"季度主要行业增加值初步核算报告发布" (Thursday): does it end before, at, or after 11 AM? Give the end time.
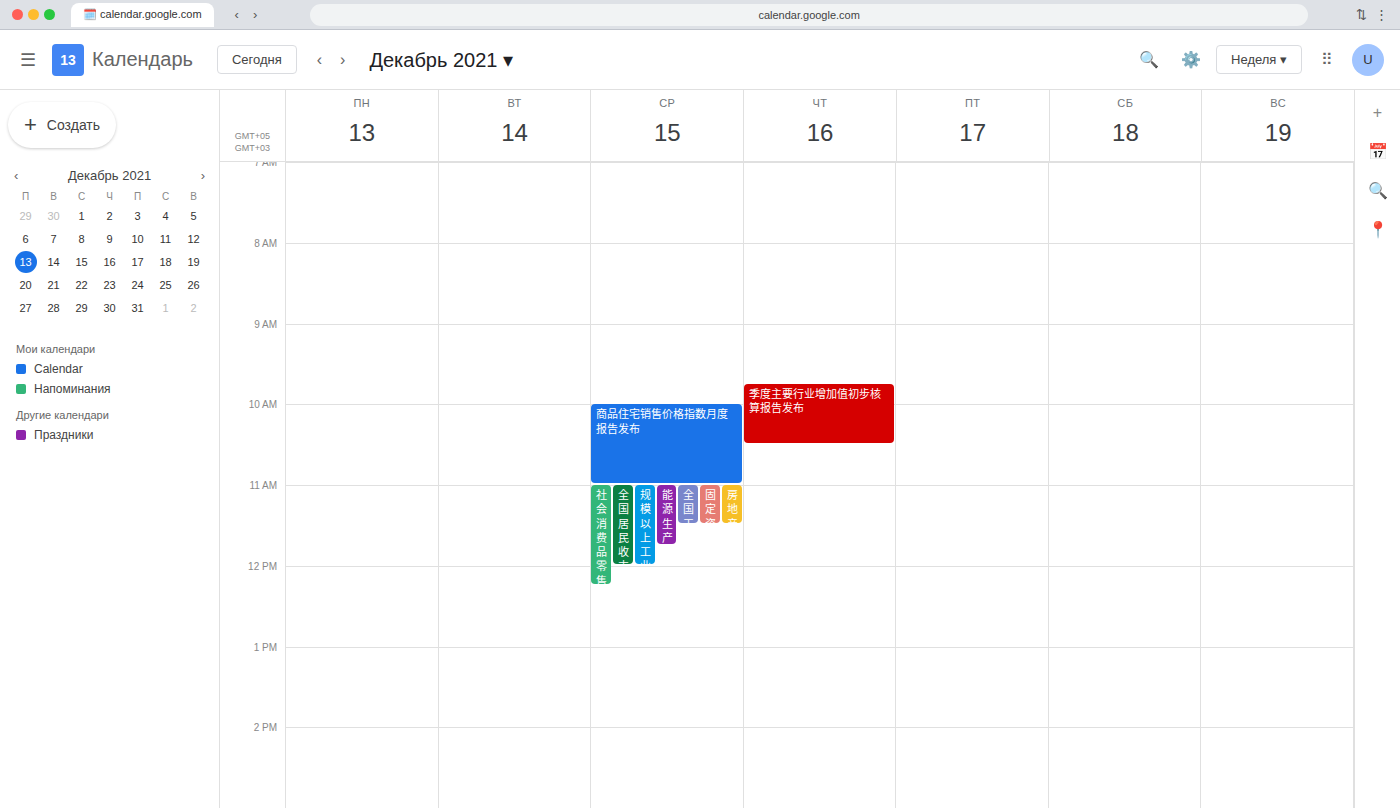
10:30 AM -- before 11 AM, 30 minutes above the 11 AM line.